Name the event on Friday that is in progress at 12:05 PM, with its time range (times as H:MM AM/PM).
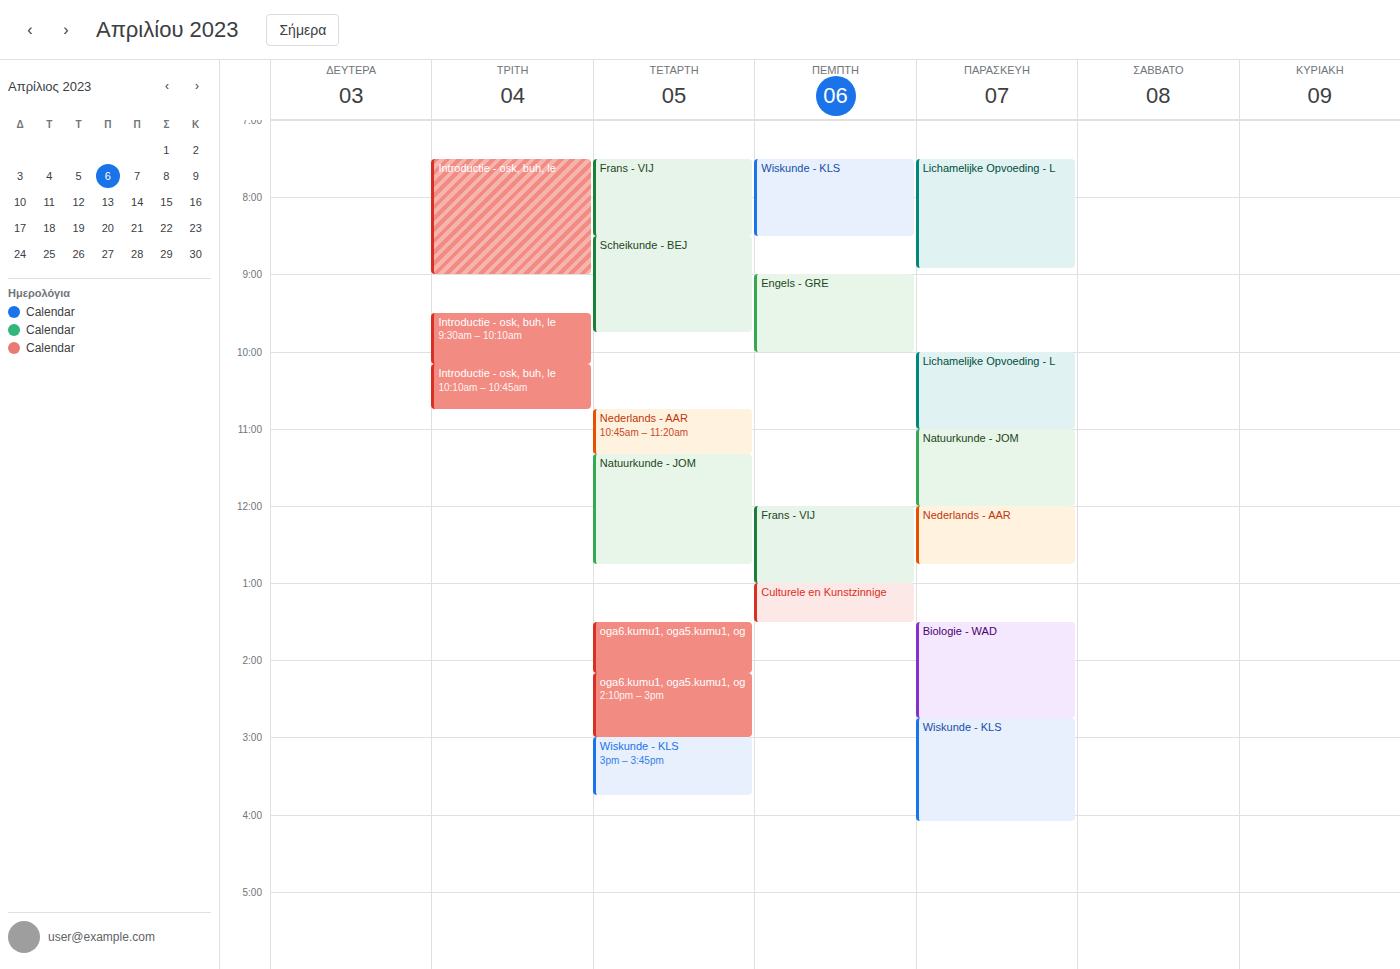
"Nederlands - AAR", 12:00 PM to 12:45 PM